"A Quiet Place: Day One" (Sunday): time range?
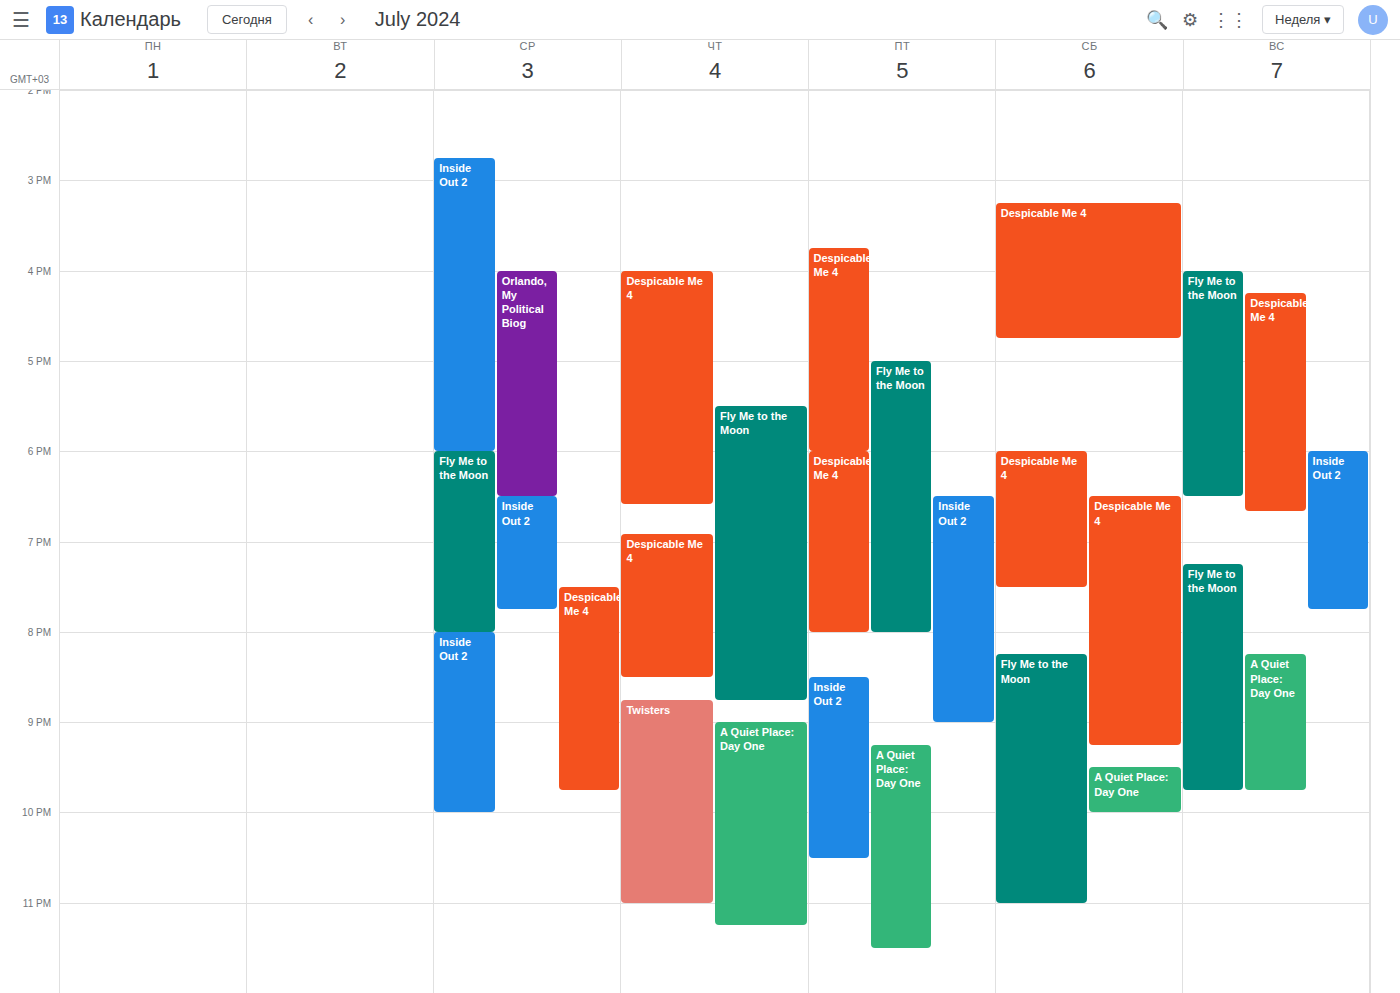
8:15 PM to 9:45 PM